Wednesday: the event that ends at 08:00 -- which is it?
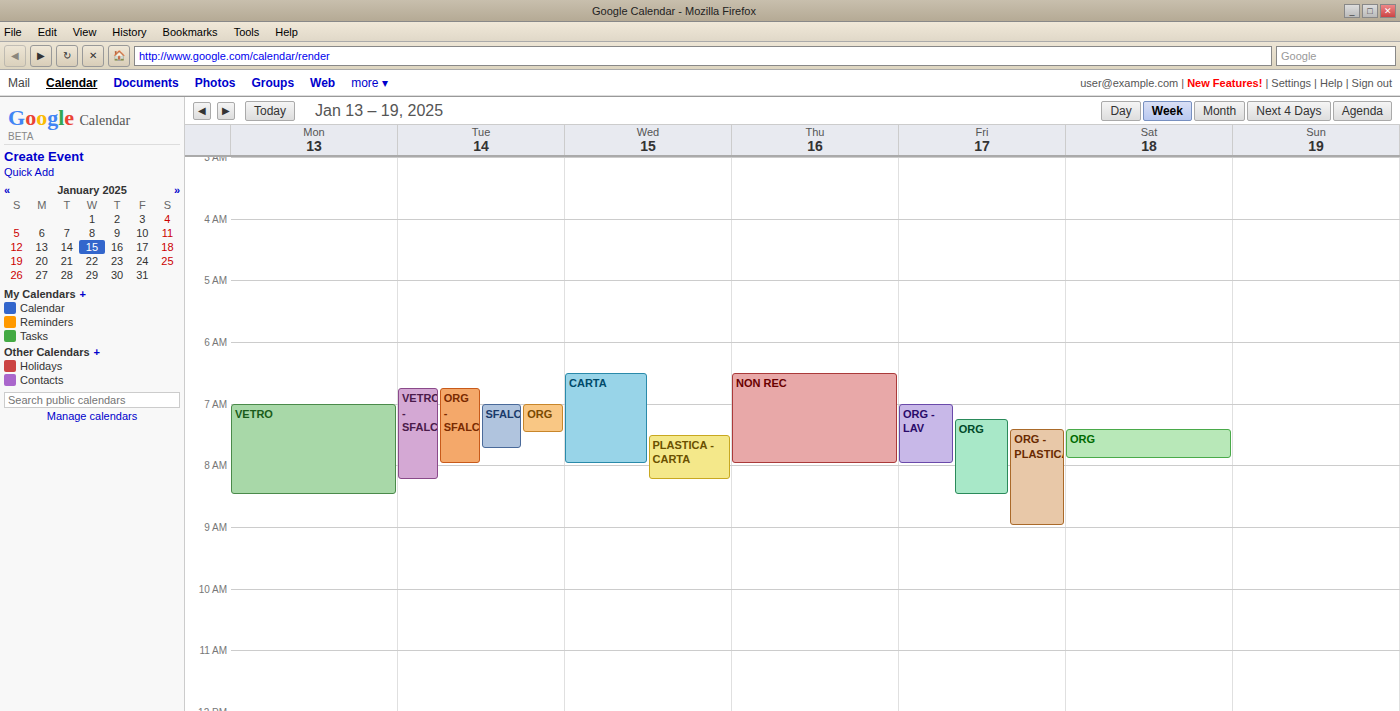
"CARTA"